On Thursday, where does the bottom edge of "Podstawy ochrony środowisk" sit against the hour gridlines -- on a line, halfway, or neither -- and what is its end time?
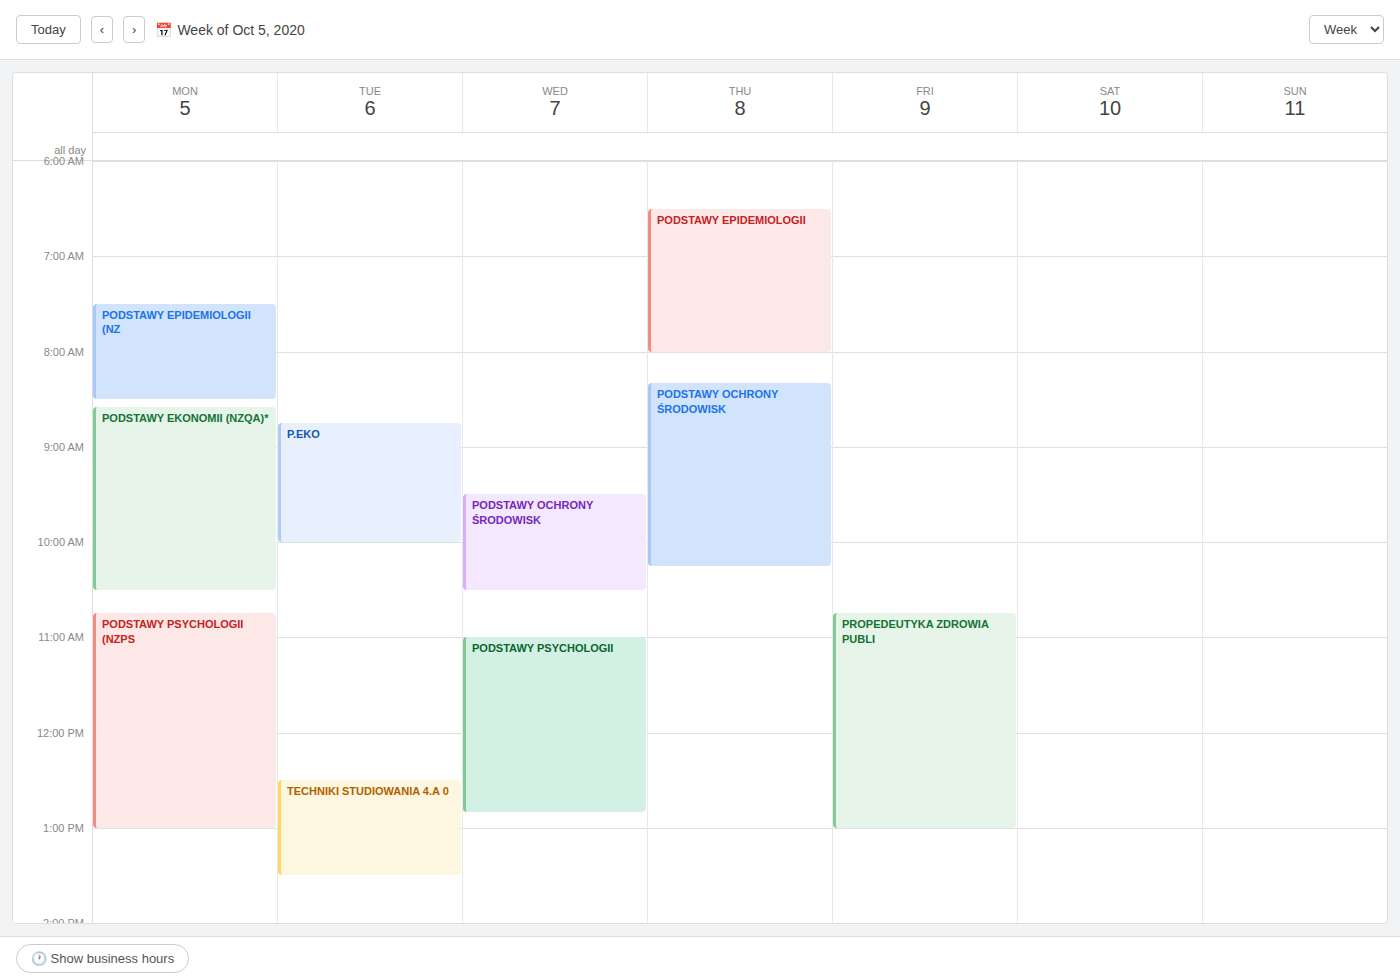
10:15 -- neither: a quarter of the way from the 10:00 line to the 11:00 line.